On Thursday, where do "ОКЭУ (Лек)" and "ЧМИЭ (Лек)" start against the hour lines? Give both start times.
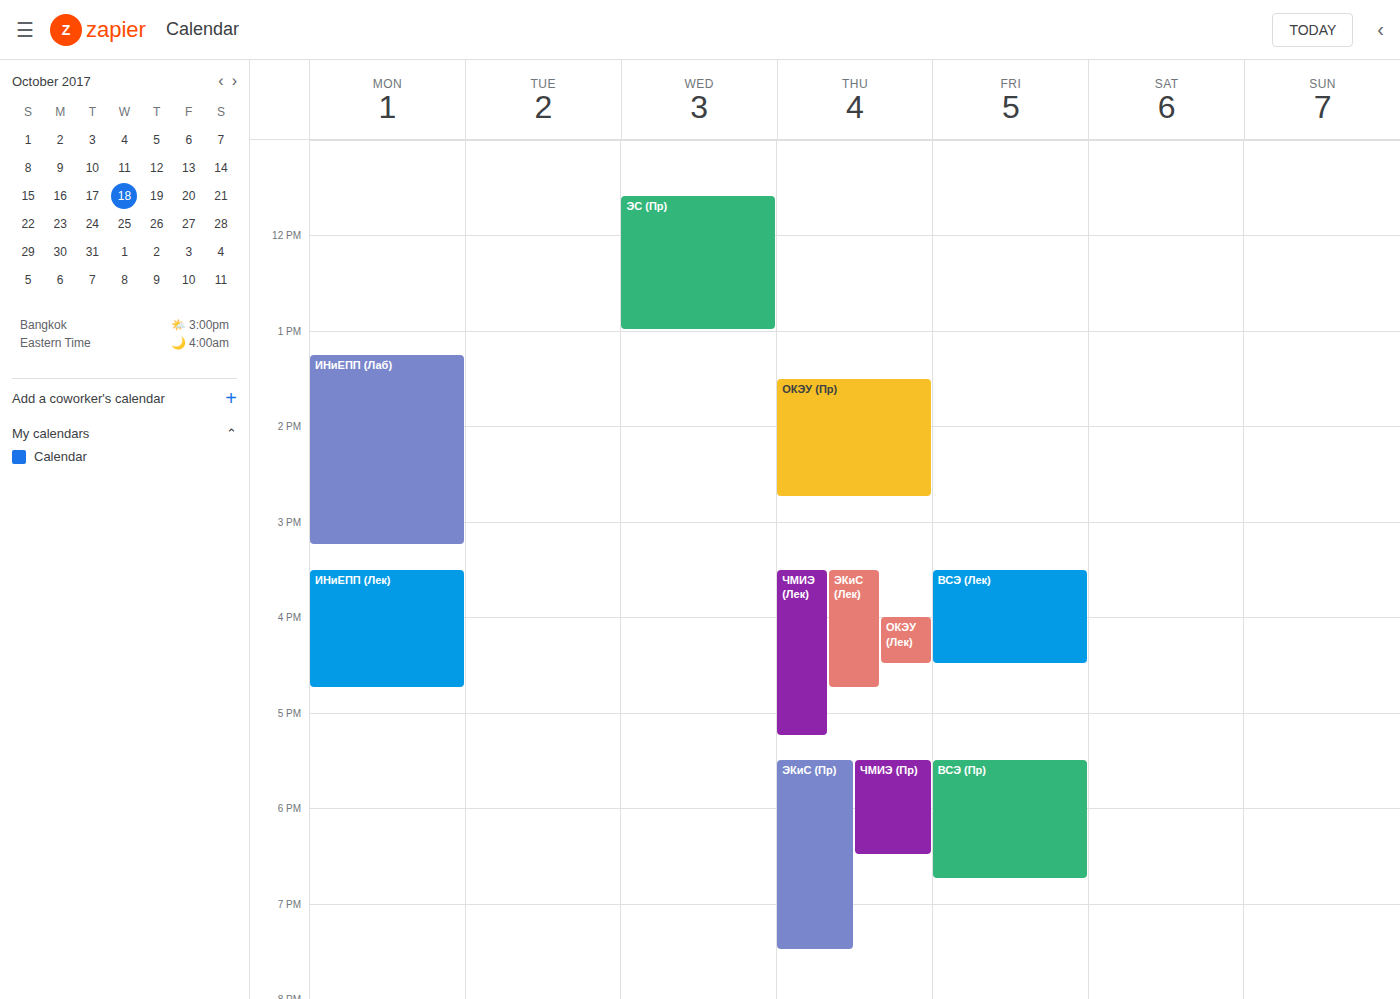
"ОКЭУ (Лек)": 4:00 PM, exactly on the 4 PM line. "ЧМИЭ (Лек)": 3:30 PM, halfway between the 3 PM and 4 PM lines.